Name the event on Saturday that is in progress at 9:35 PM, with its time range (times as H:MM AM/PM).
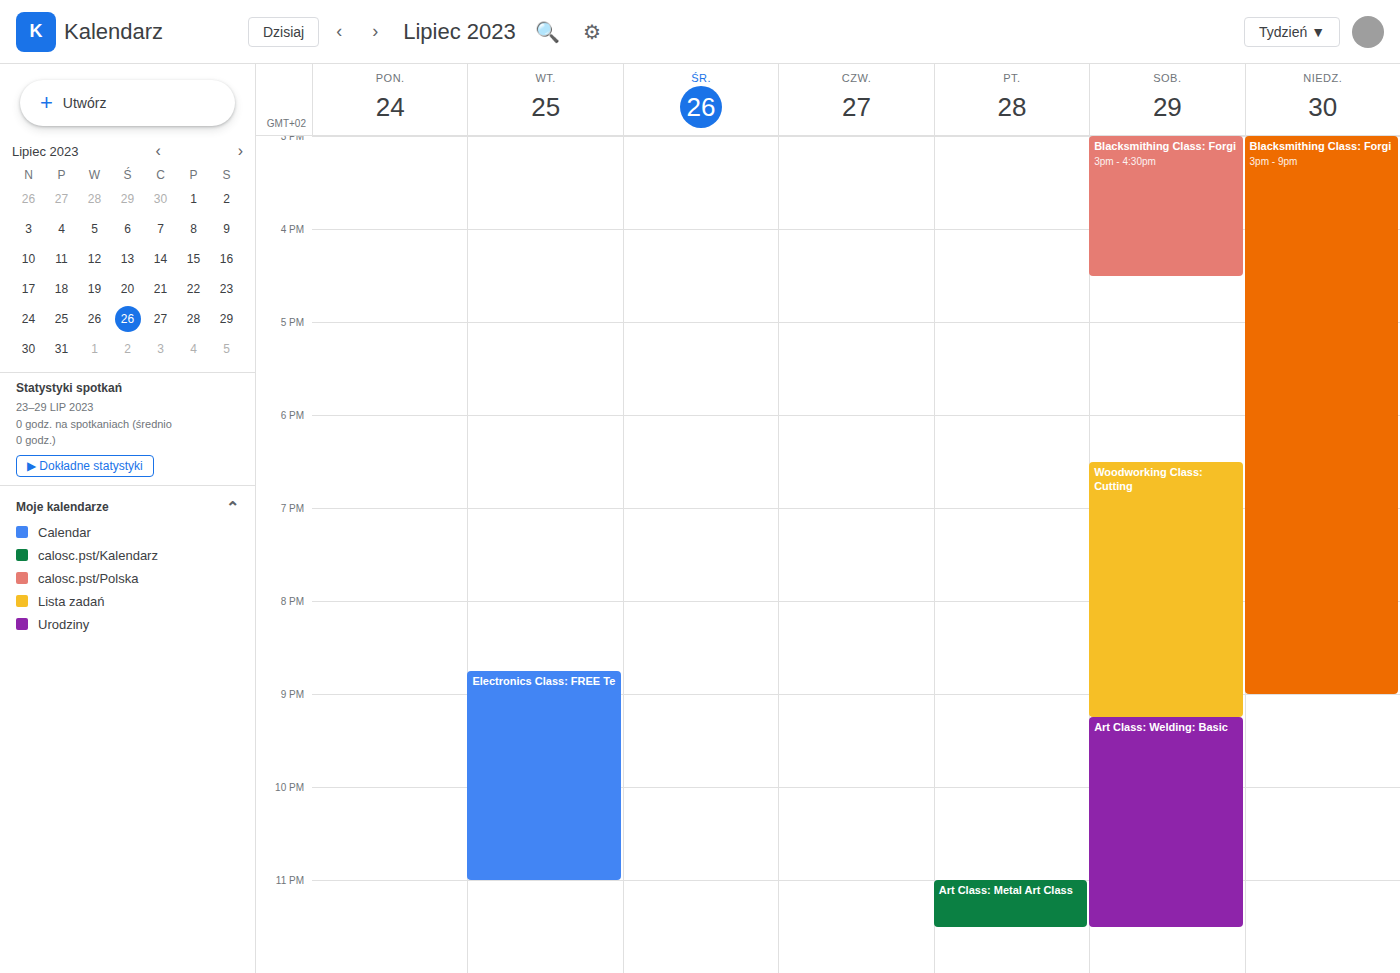
"Art Class: Welding: Basic", 9:15 PM to 11:30 PM